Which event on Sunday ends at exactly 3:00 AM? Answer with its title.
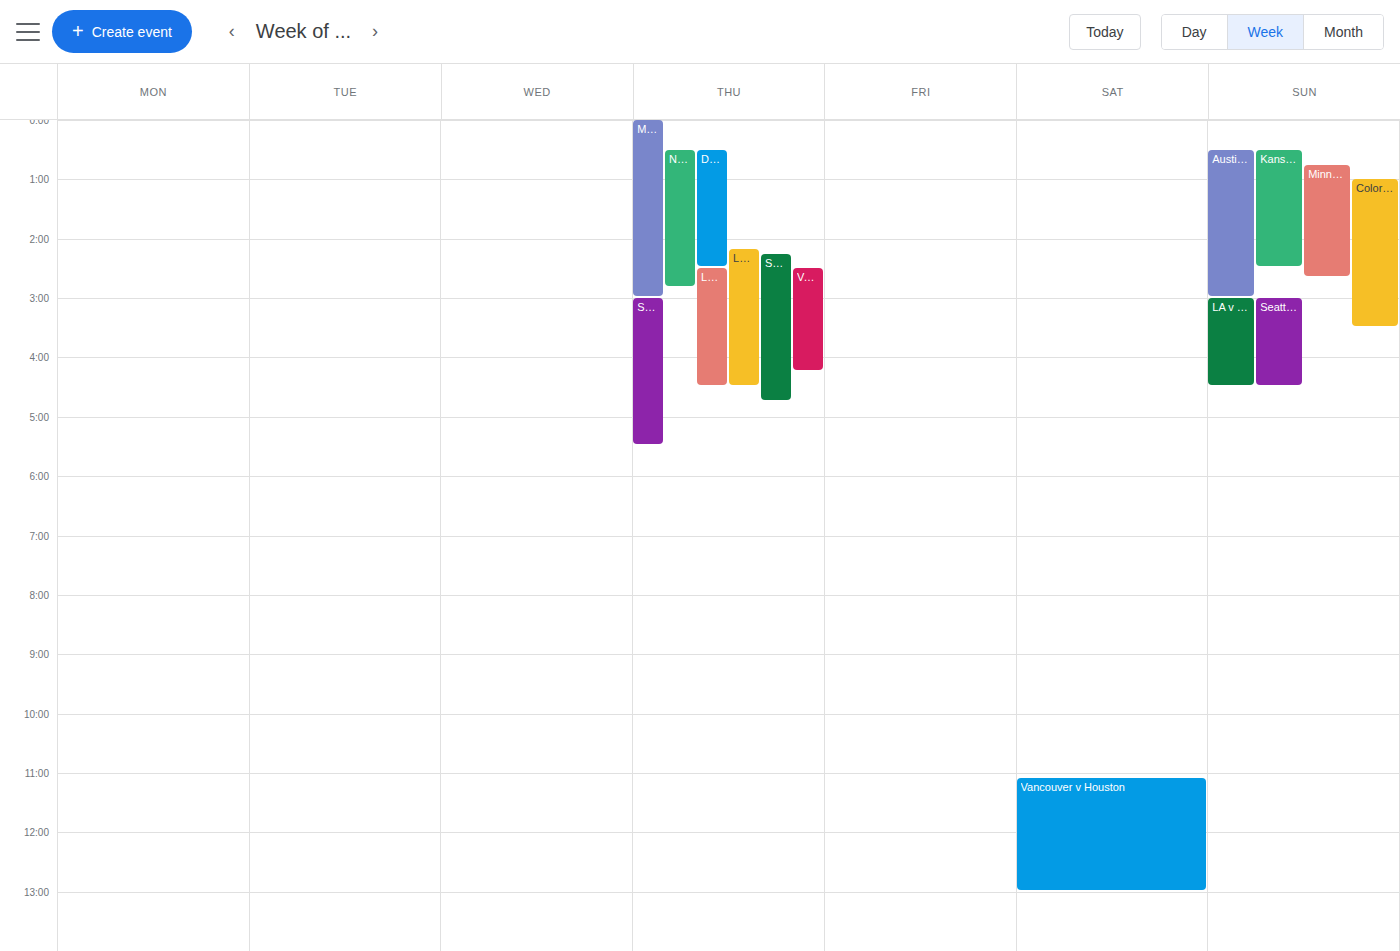
"Austin v Charlotte"